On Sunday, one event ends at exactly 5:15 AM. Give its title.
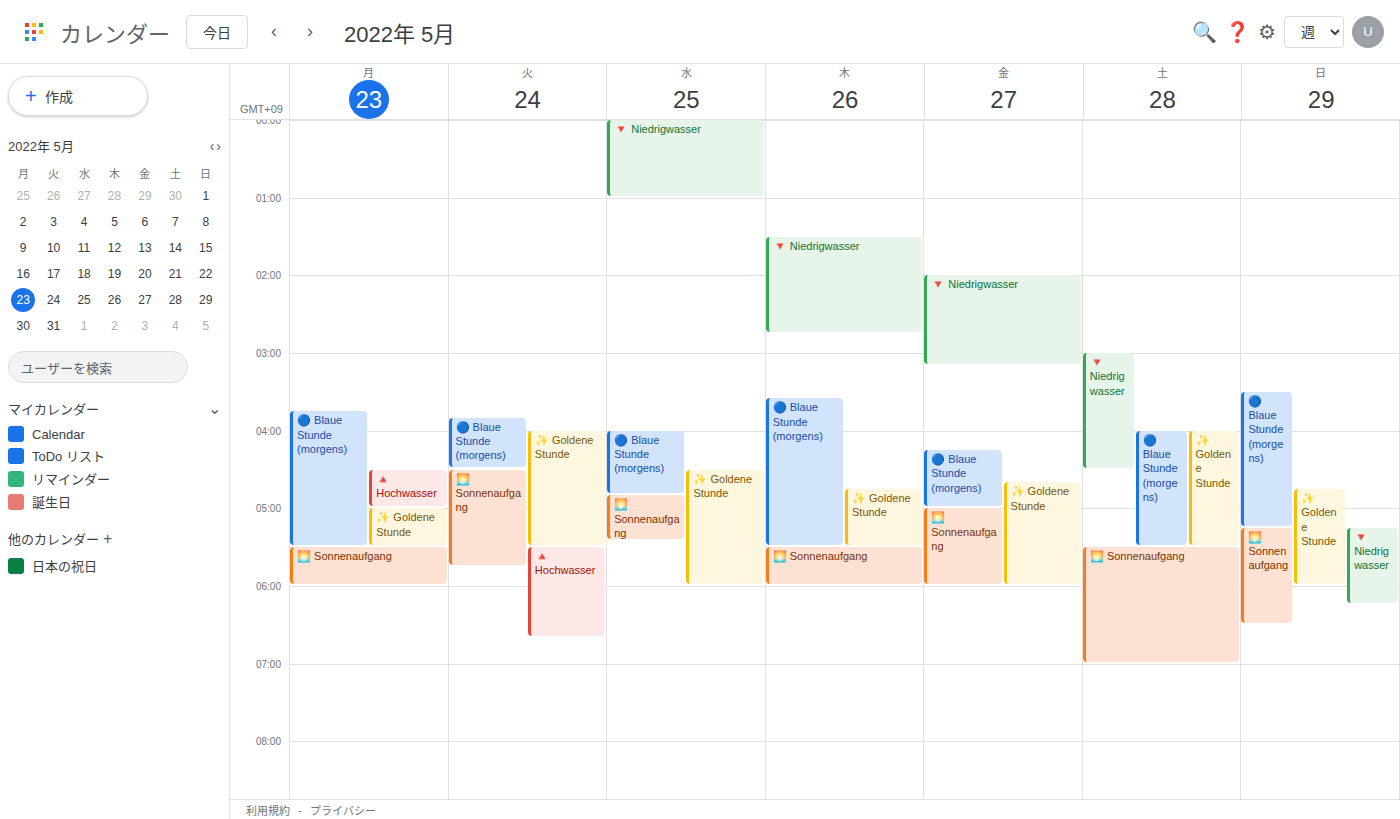
"🔵 Blaue Stunde (morgens)"